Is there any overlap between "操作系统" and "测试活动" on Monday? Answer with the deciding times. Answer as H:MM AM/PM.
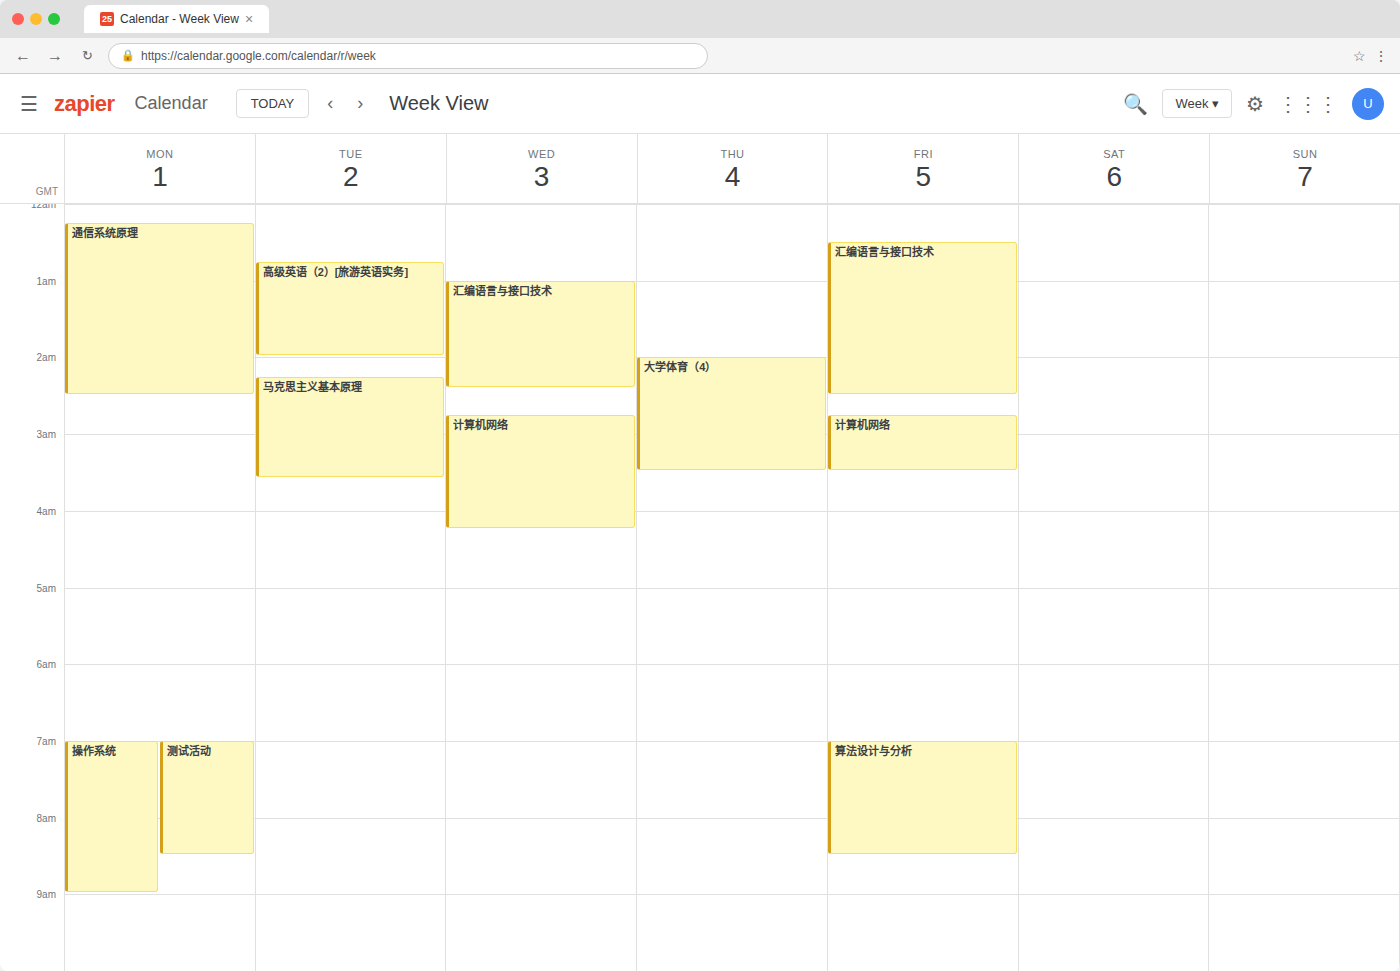
"操作系统" starts at 7:00 AM, before "测试活动" ends at 8:30 AM -- they overlap.